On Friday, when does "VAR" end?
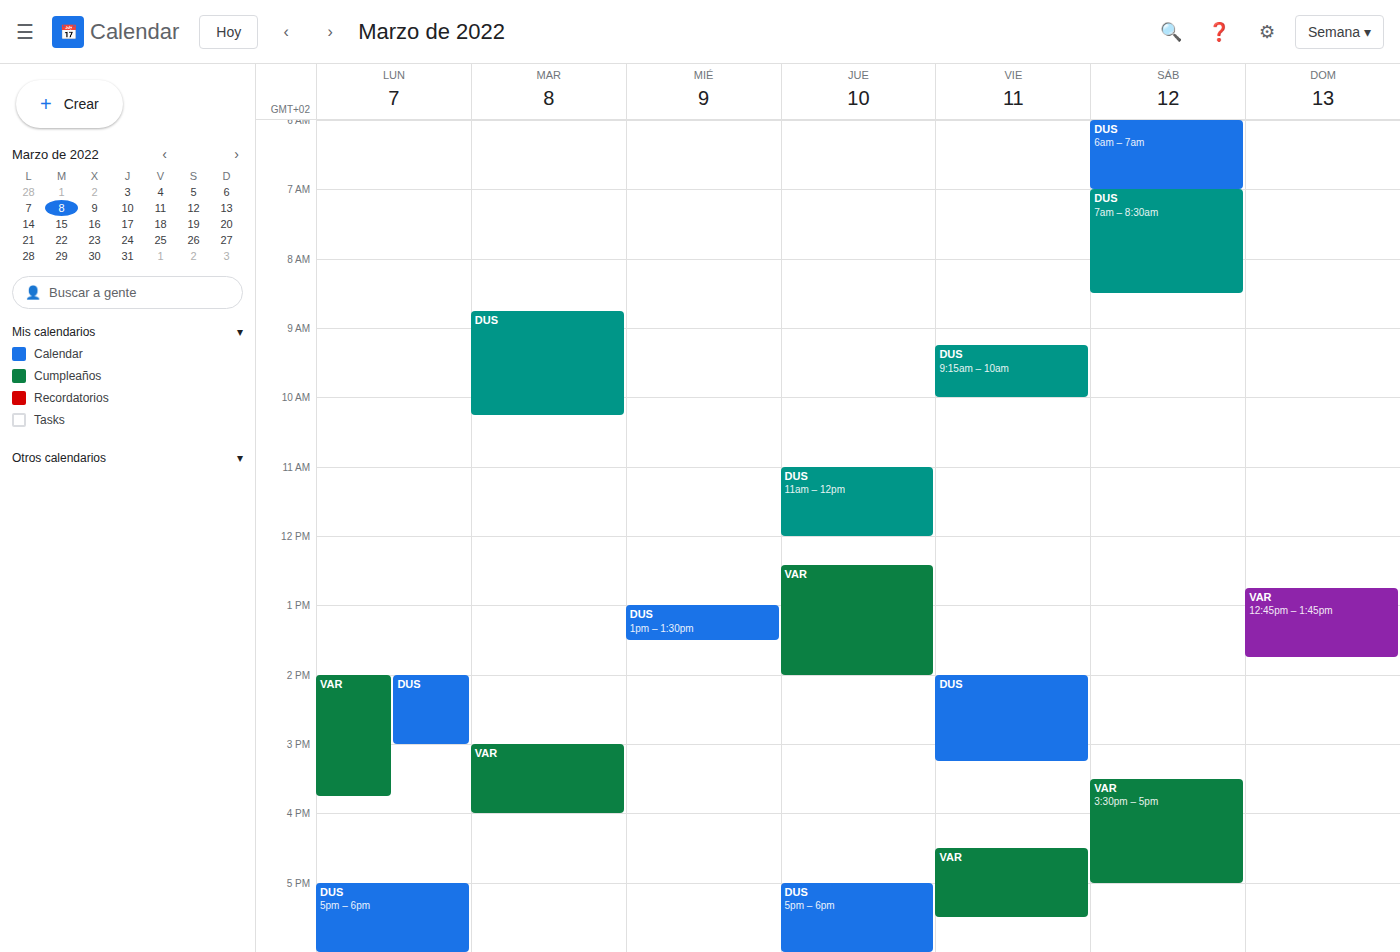
5:30 PM